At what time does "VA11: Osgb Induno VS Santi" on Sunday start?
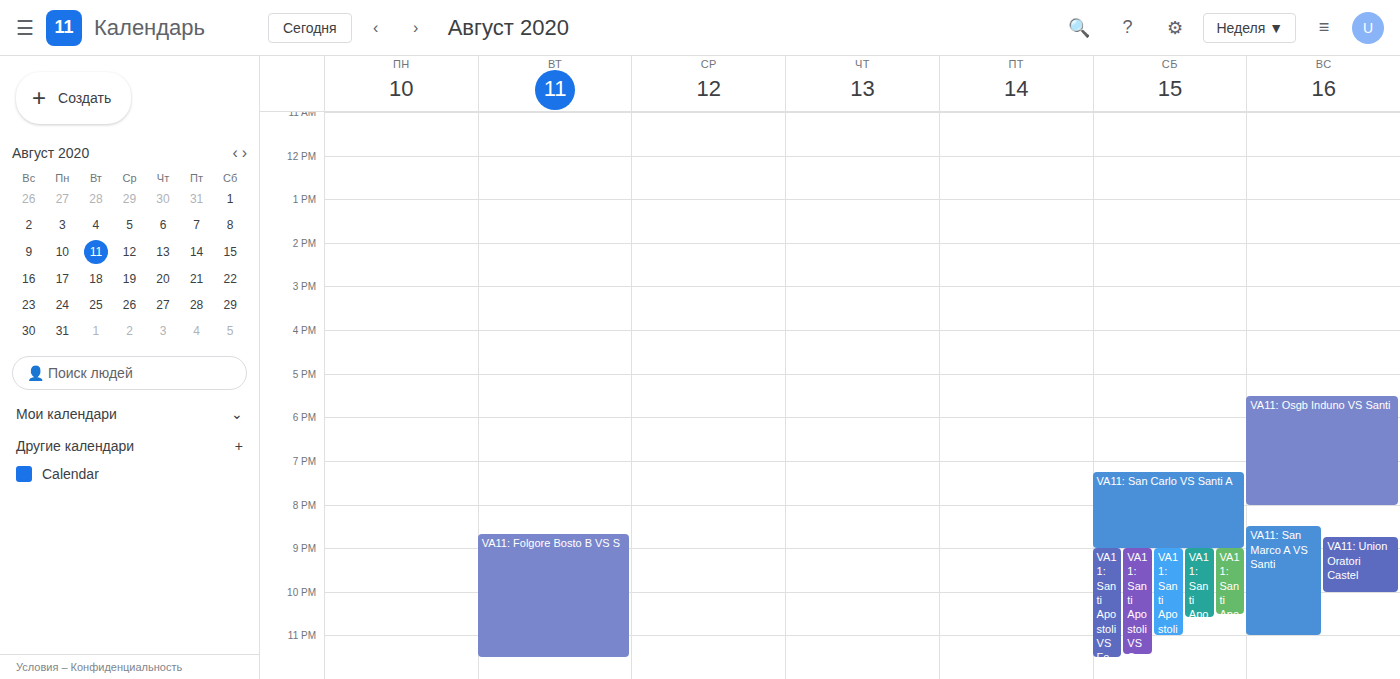
5:30 PM